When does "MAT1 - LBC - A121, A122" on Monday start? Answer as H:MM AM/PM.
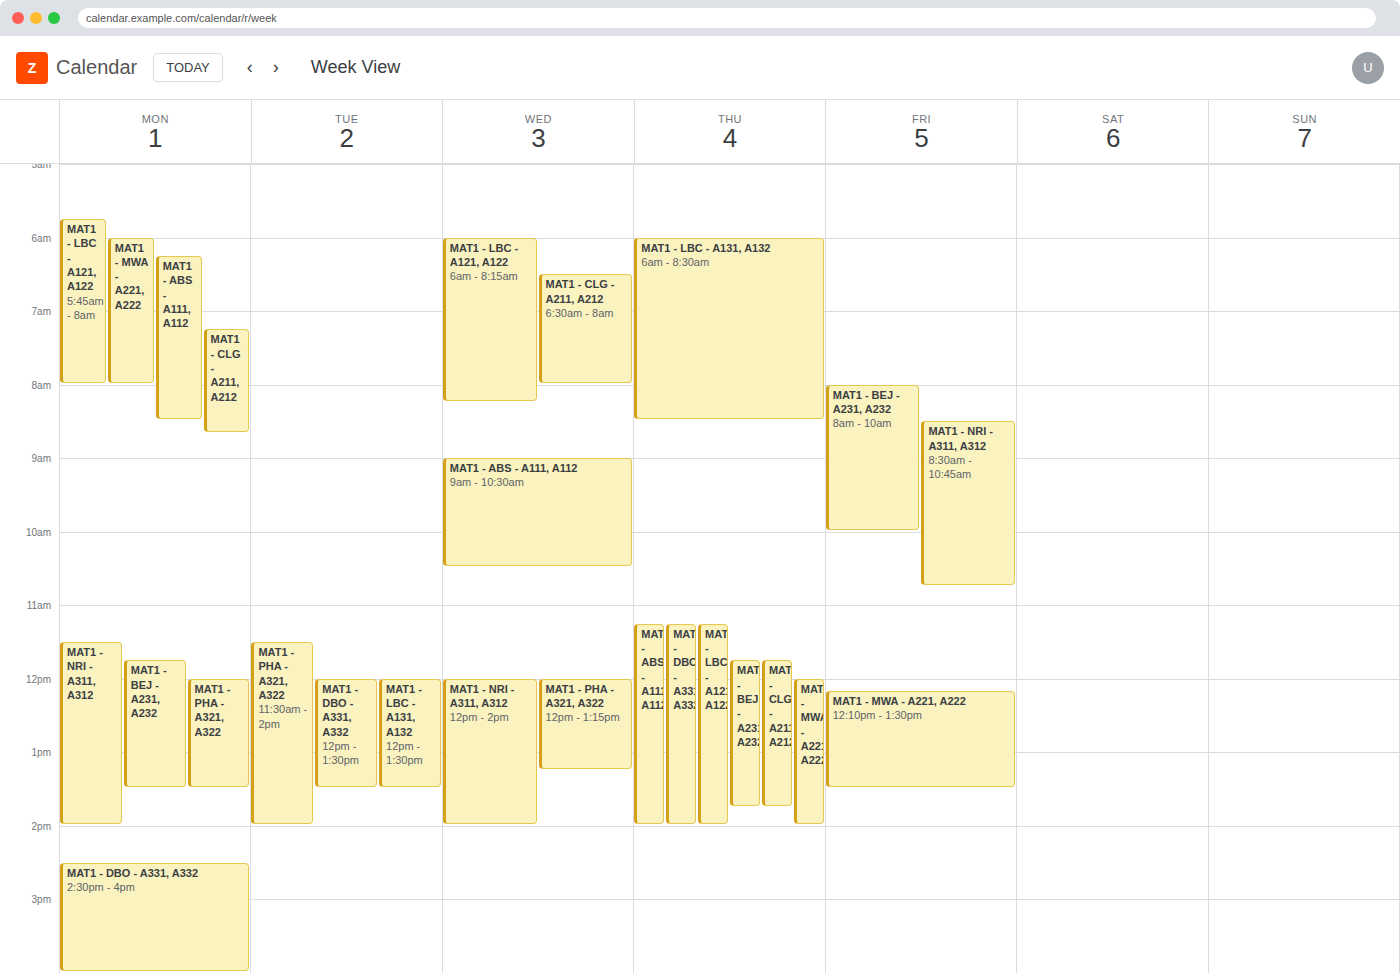
5:45 AM